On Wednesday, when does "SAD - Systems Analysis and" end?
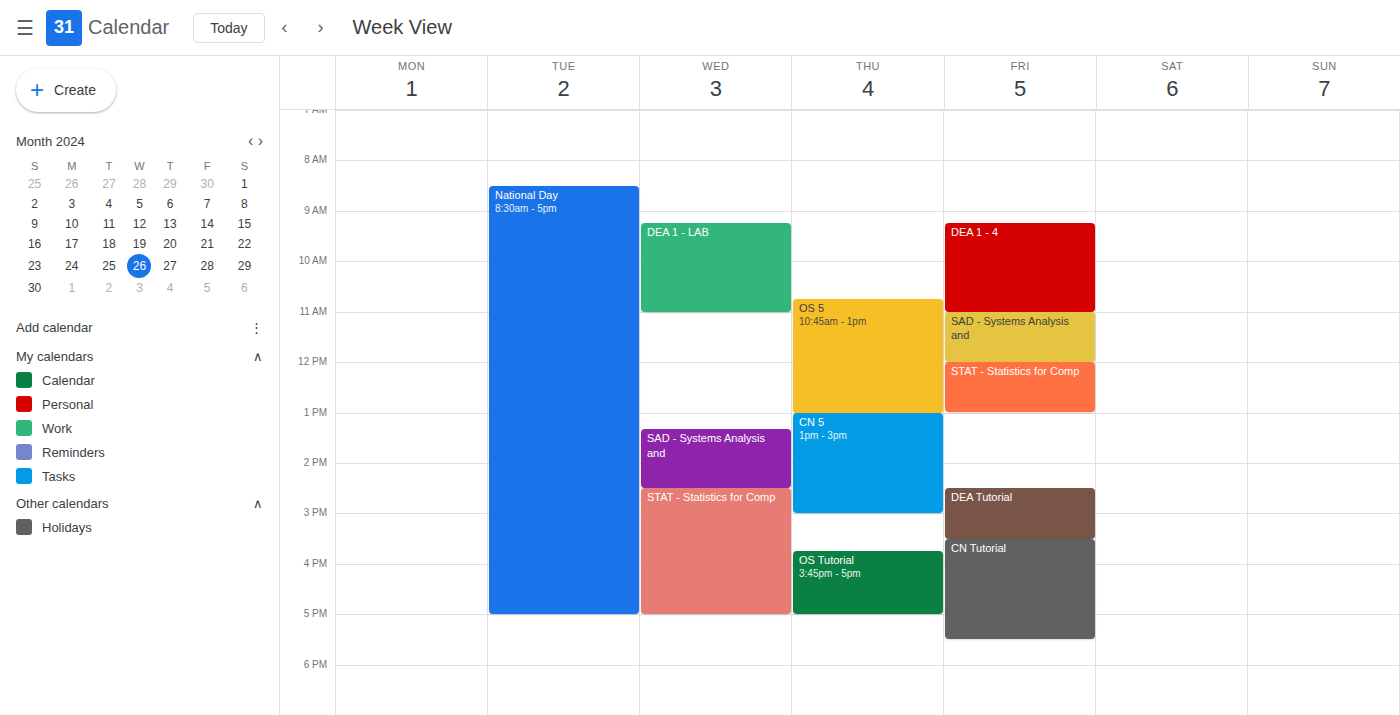
2:30 PM